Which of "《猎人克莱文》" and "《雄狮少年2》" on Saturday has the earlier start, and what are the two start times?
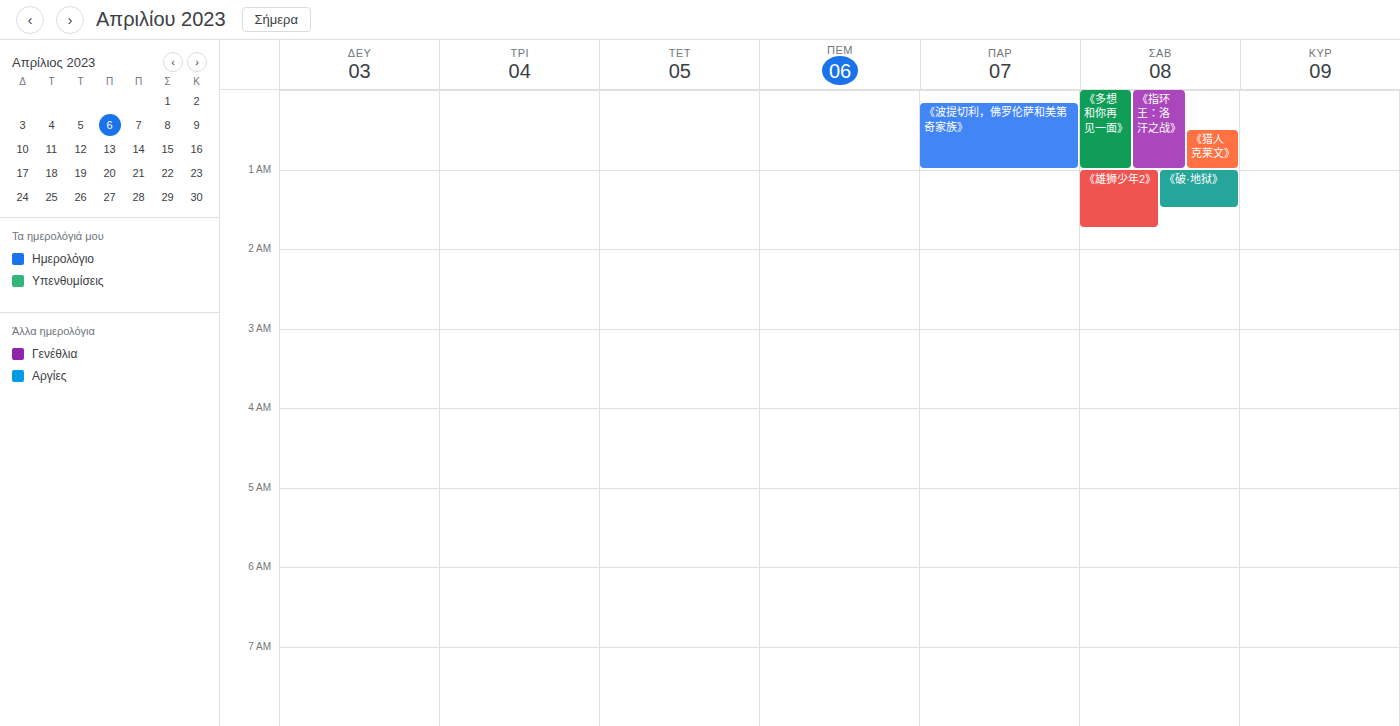
"《猎人克莱文》" 00:30; "《雄狮少年2》" 01:00.